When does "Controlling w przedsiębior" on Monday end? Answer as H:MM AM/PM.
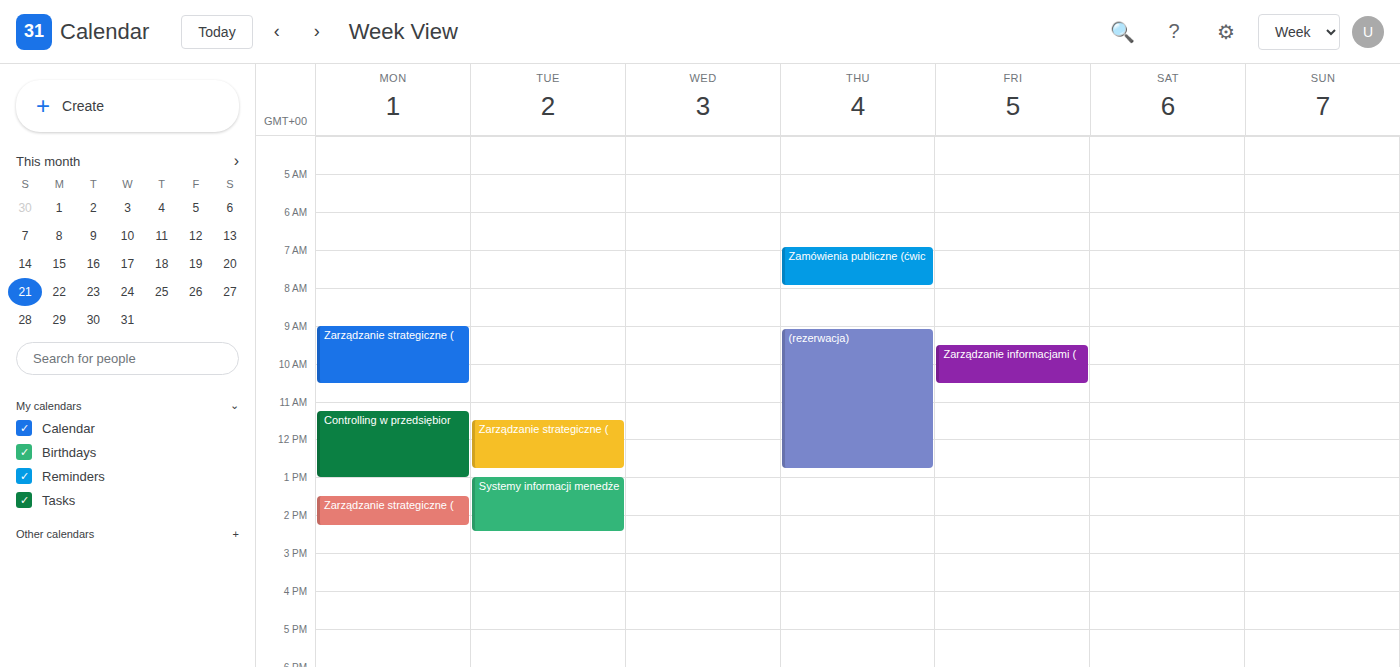
1:00 PM